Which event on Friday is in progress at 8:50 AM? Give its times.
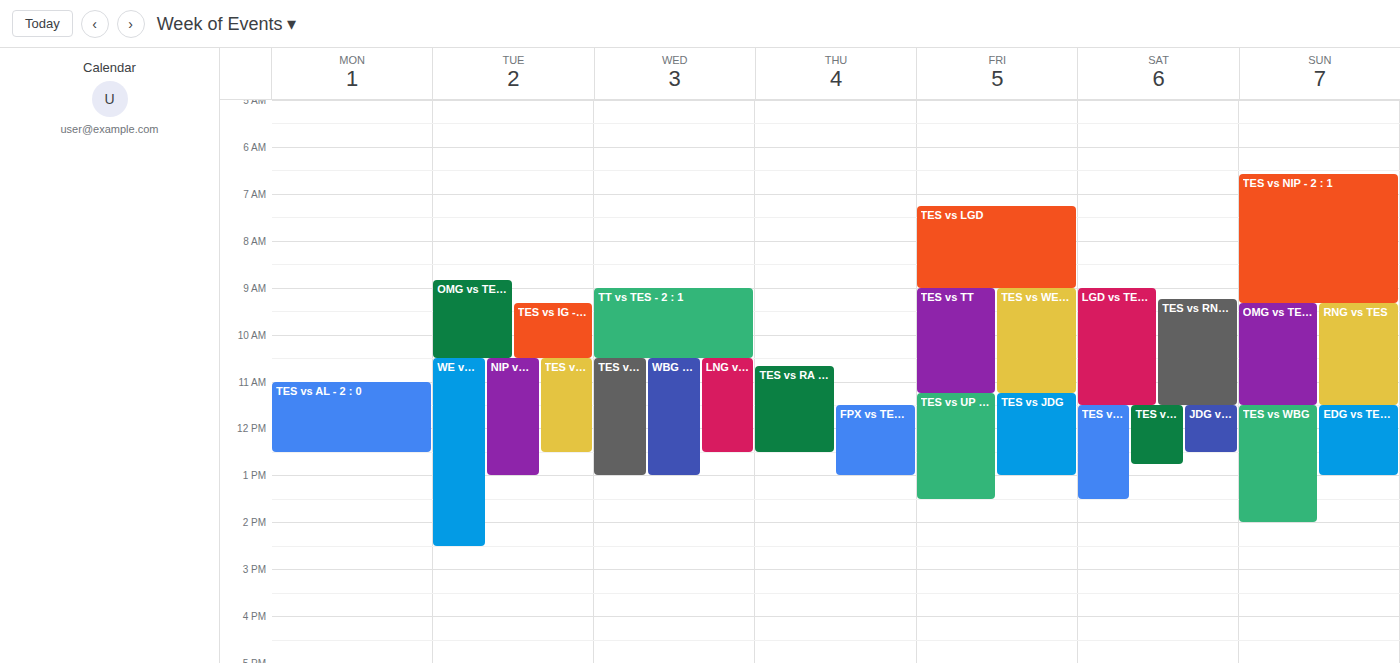
"TES vs LGD", 7:15 AM to 9:00 AM